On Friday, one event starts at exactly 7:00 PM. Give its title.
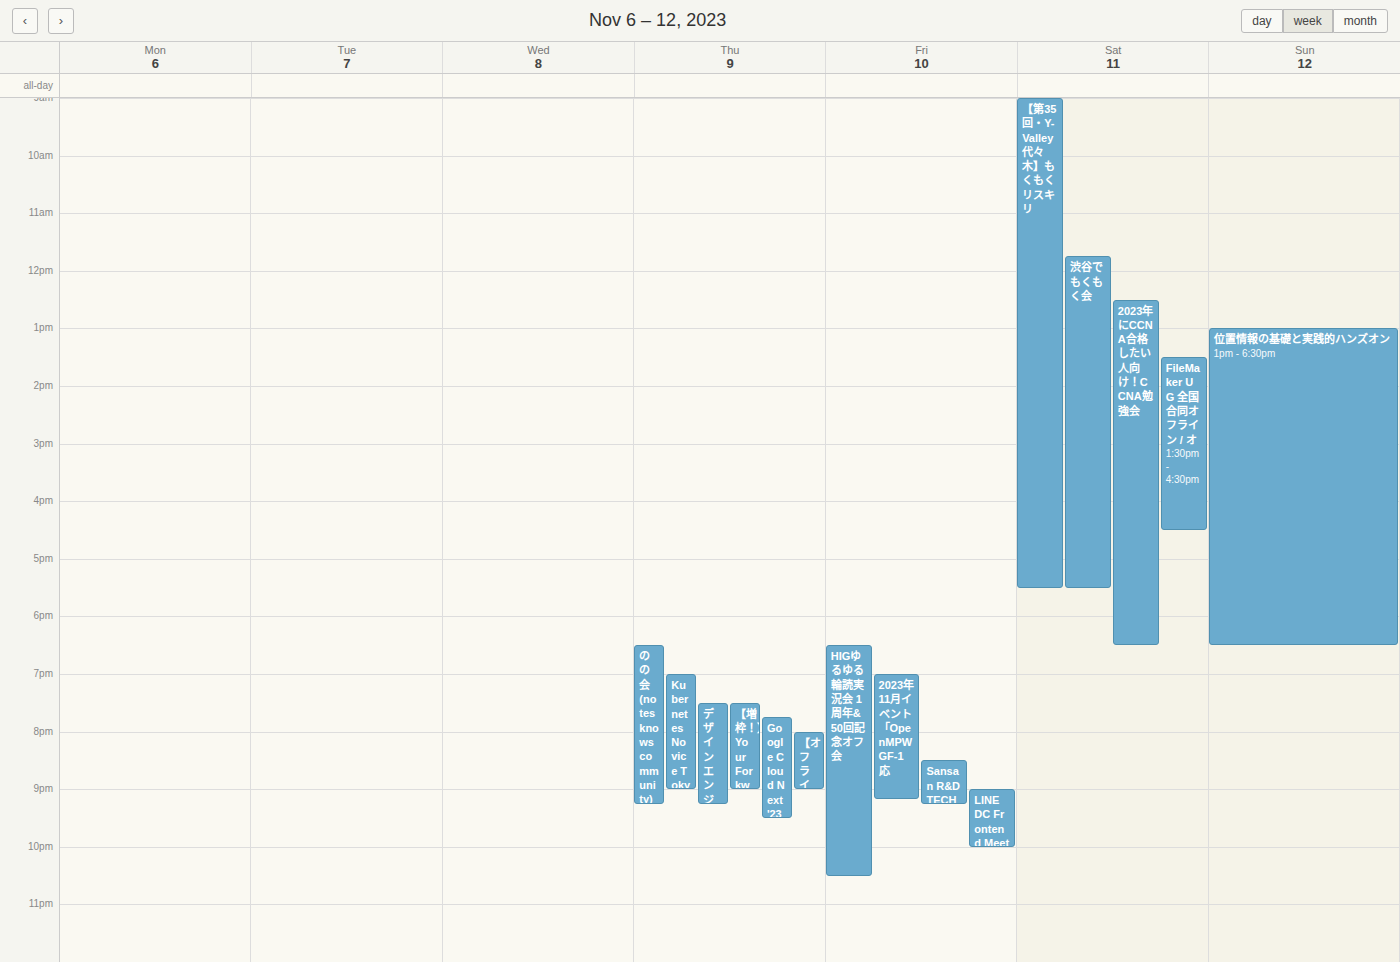
"2023年11月イベント「OpenMPW GF-1応"